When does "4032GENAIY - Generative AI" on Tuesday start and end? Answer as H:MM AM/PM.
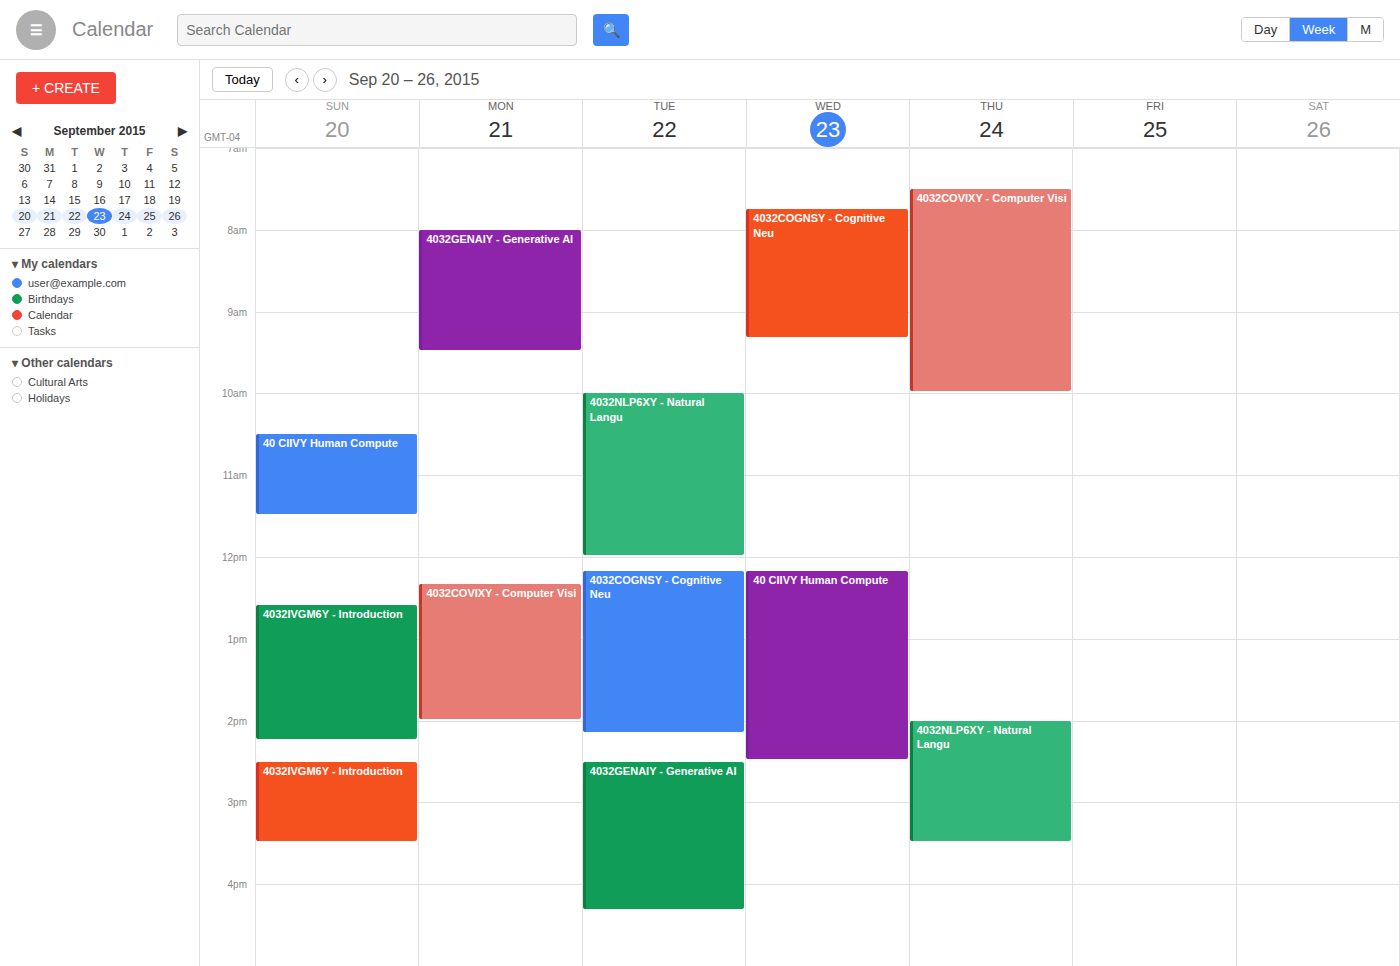
2:30 PM to 4:20 PM